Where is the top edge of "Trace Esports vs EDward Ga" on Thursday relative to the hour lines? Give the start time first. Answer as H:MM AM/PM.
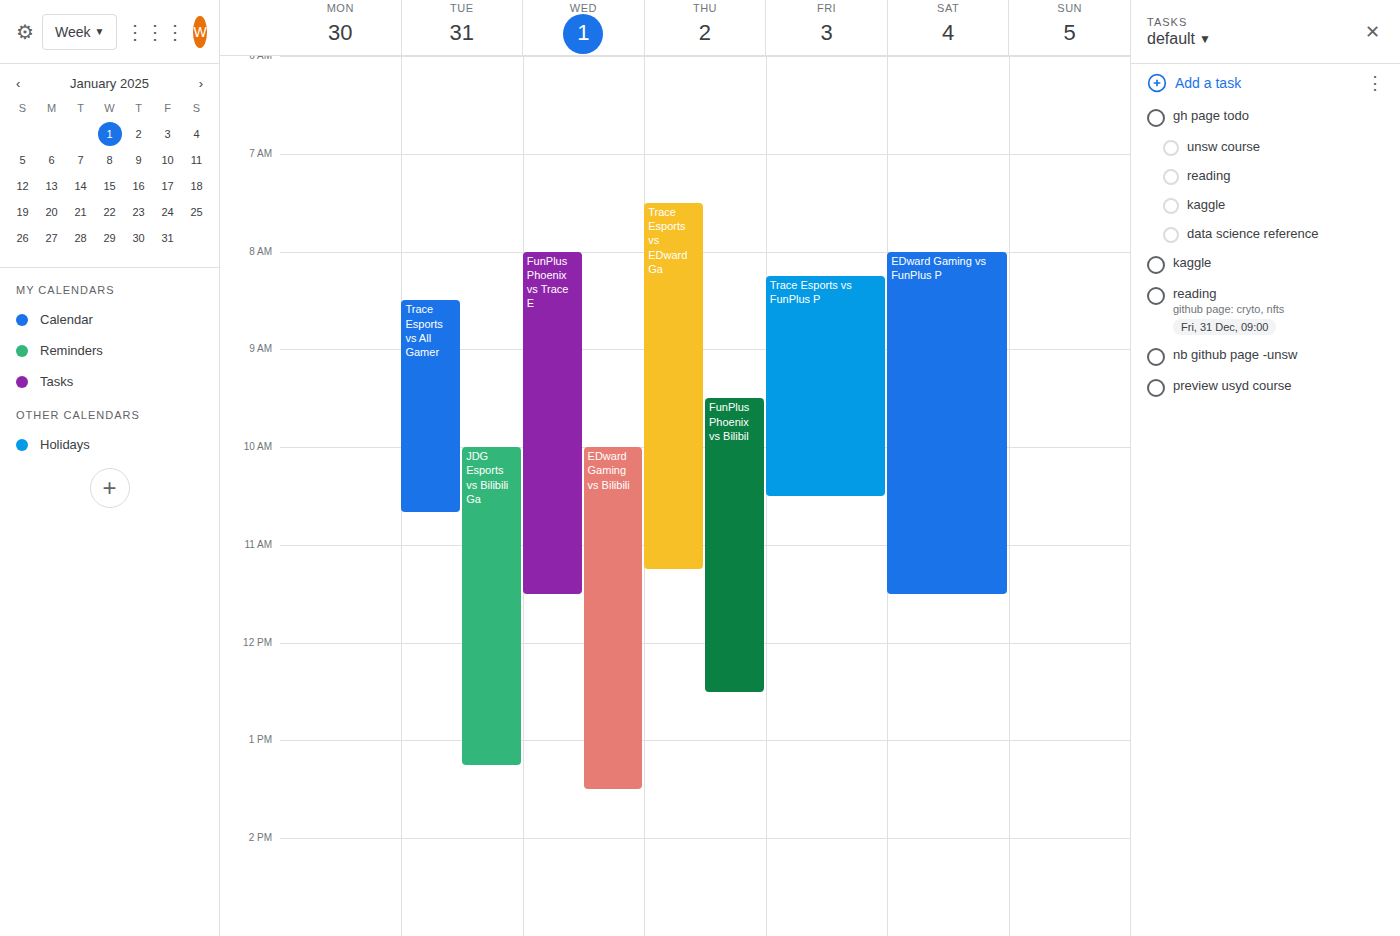
7:30 AM -- halfway between the 7 AM and 8 AM lines.